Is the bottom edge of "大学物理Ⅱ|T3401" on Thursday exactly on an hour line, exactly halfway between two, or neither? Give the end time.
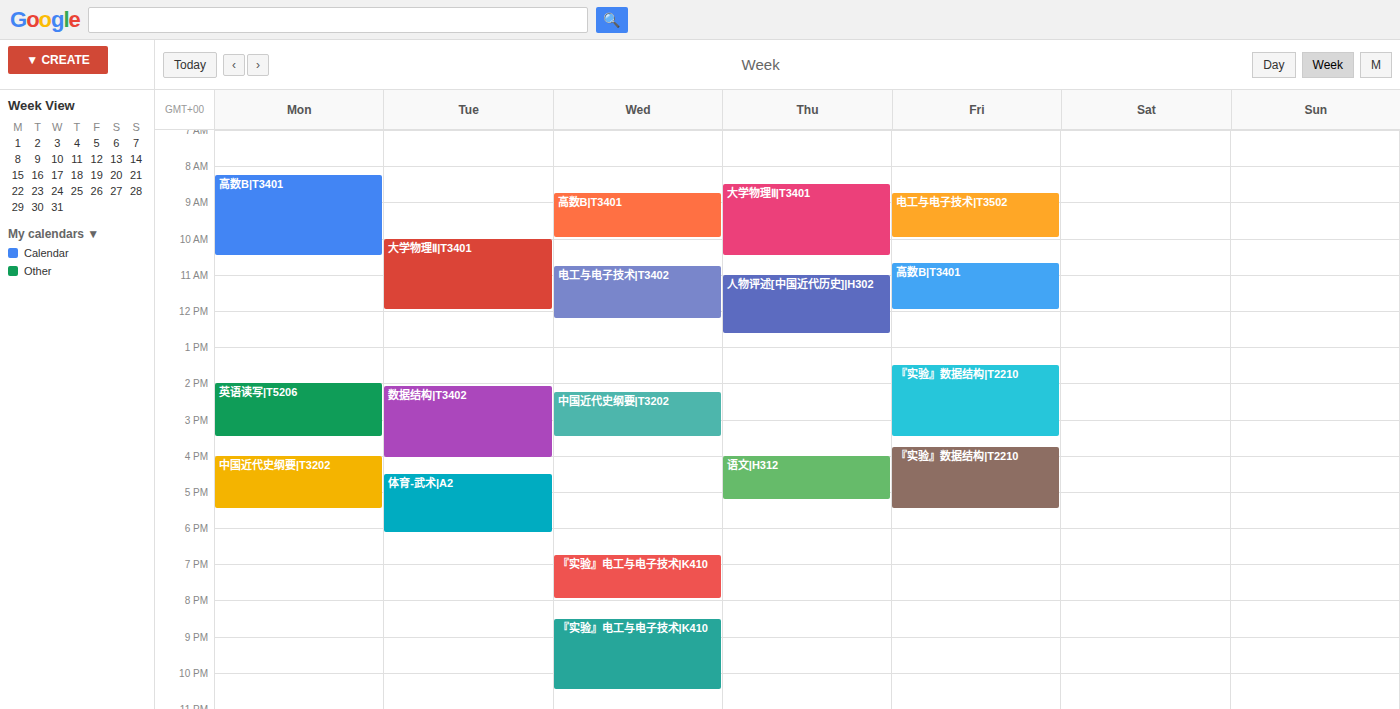
10:30 AM -- halfway between the 10 AM and 11 AM lines.